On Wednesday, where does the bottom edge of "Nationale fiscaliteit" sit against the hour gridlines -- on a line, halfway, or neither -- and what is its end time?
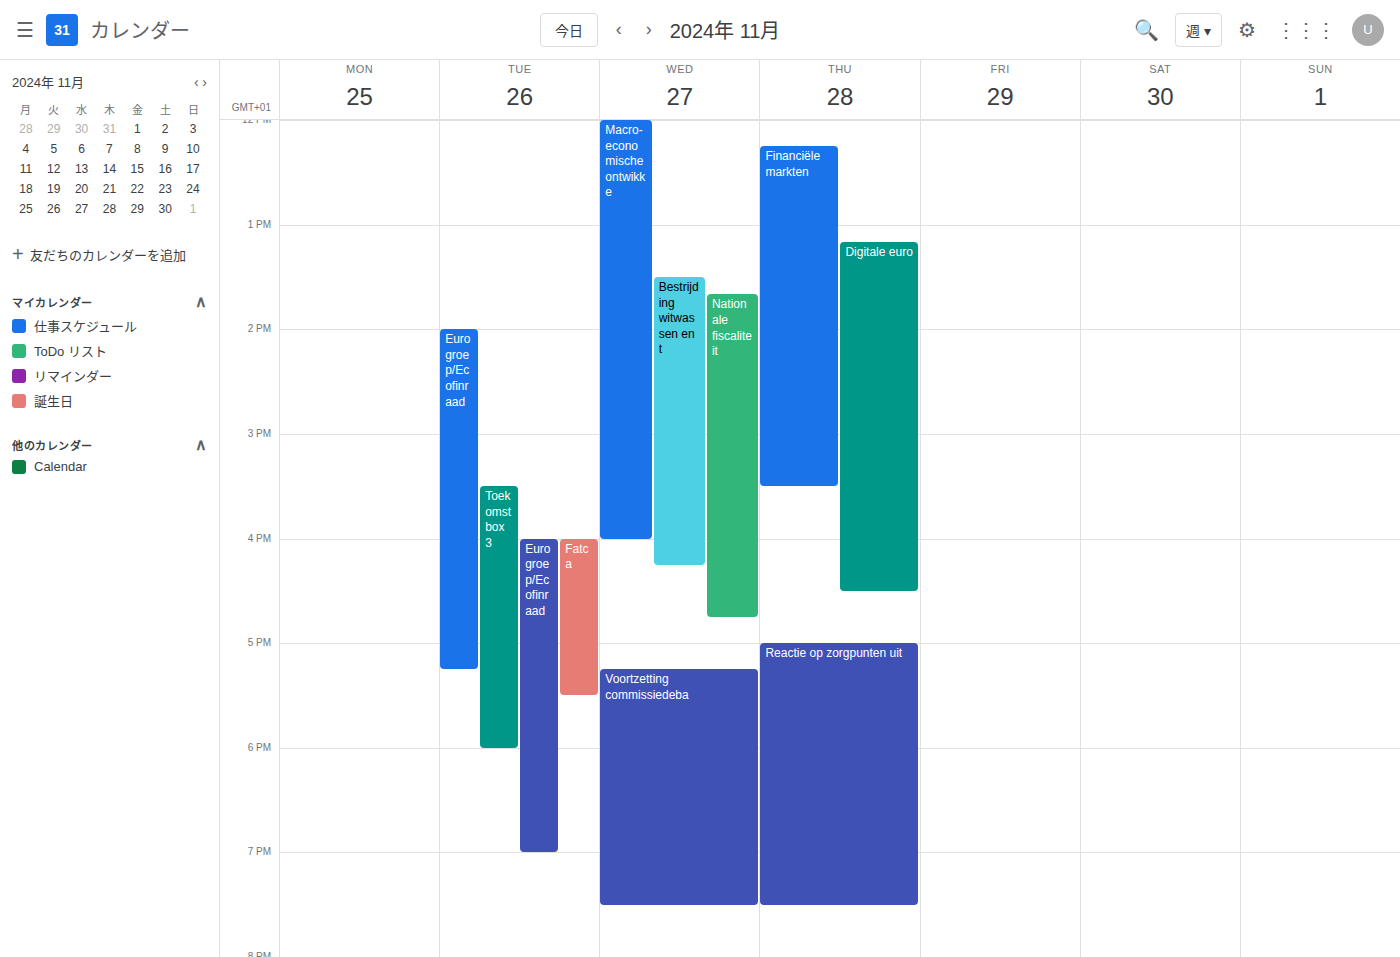
4:45 PM -- neither: three quarters of the way from the 4 PM line to the 5 PM line.